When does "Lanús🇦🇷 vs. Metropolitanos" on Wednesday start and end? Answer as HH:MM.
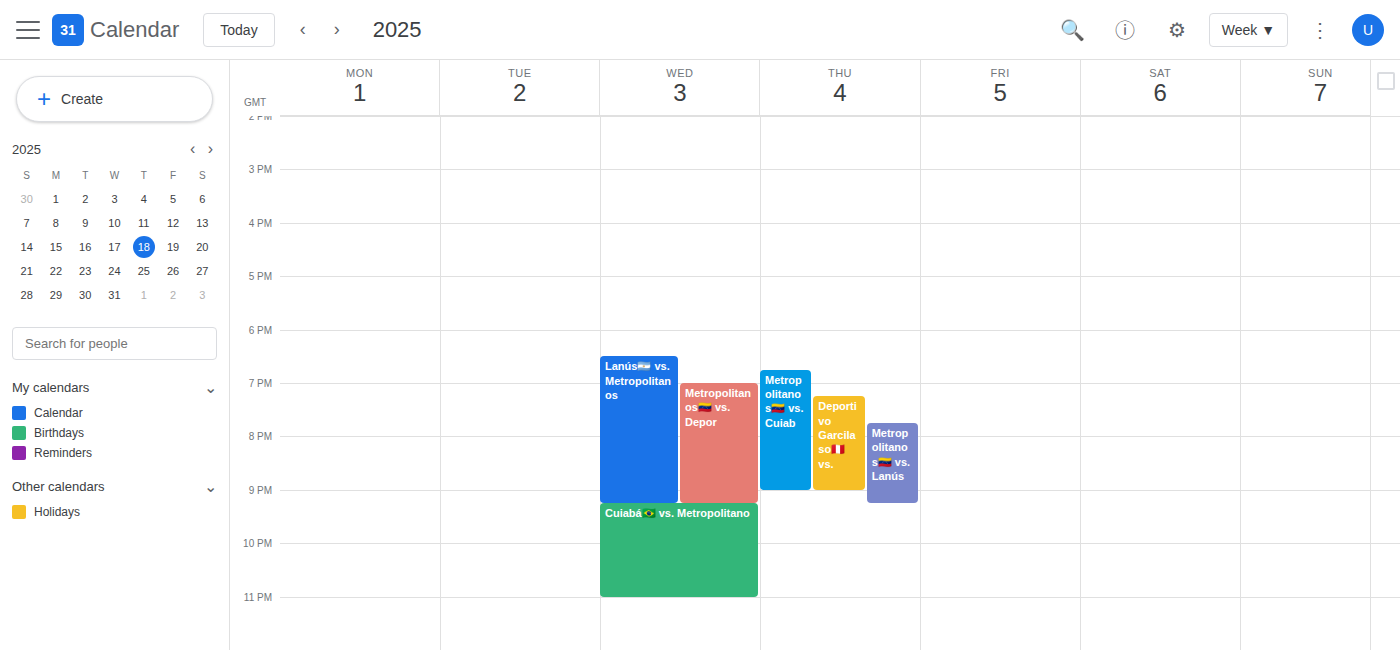
18:30 to 21:15